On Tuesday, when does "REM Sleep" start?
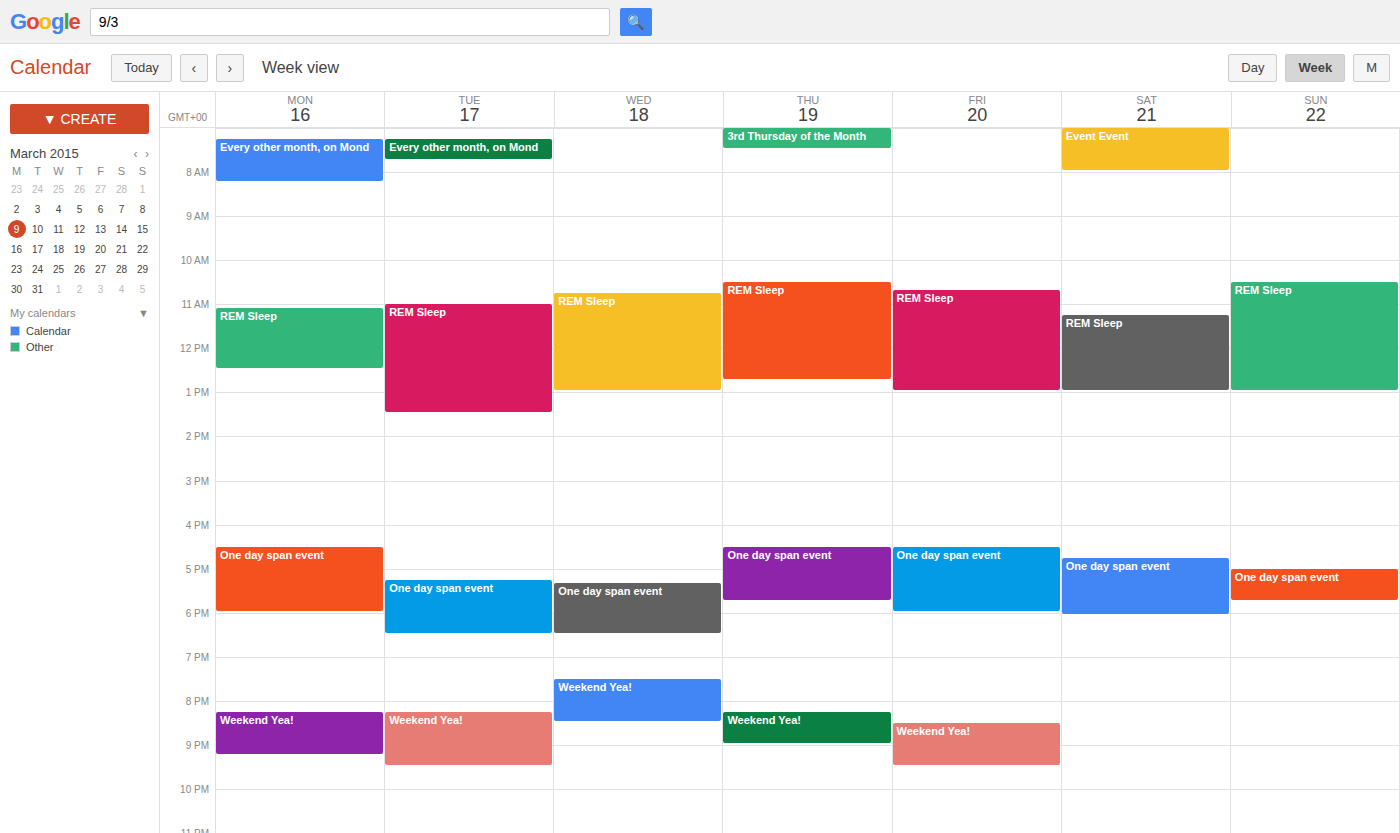
11:00